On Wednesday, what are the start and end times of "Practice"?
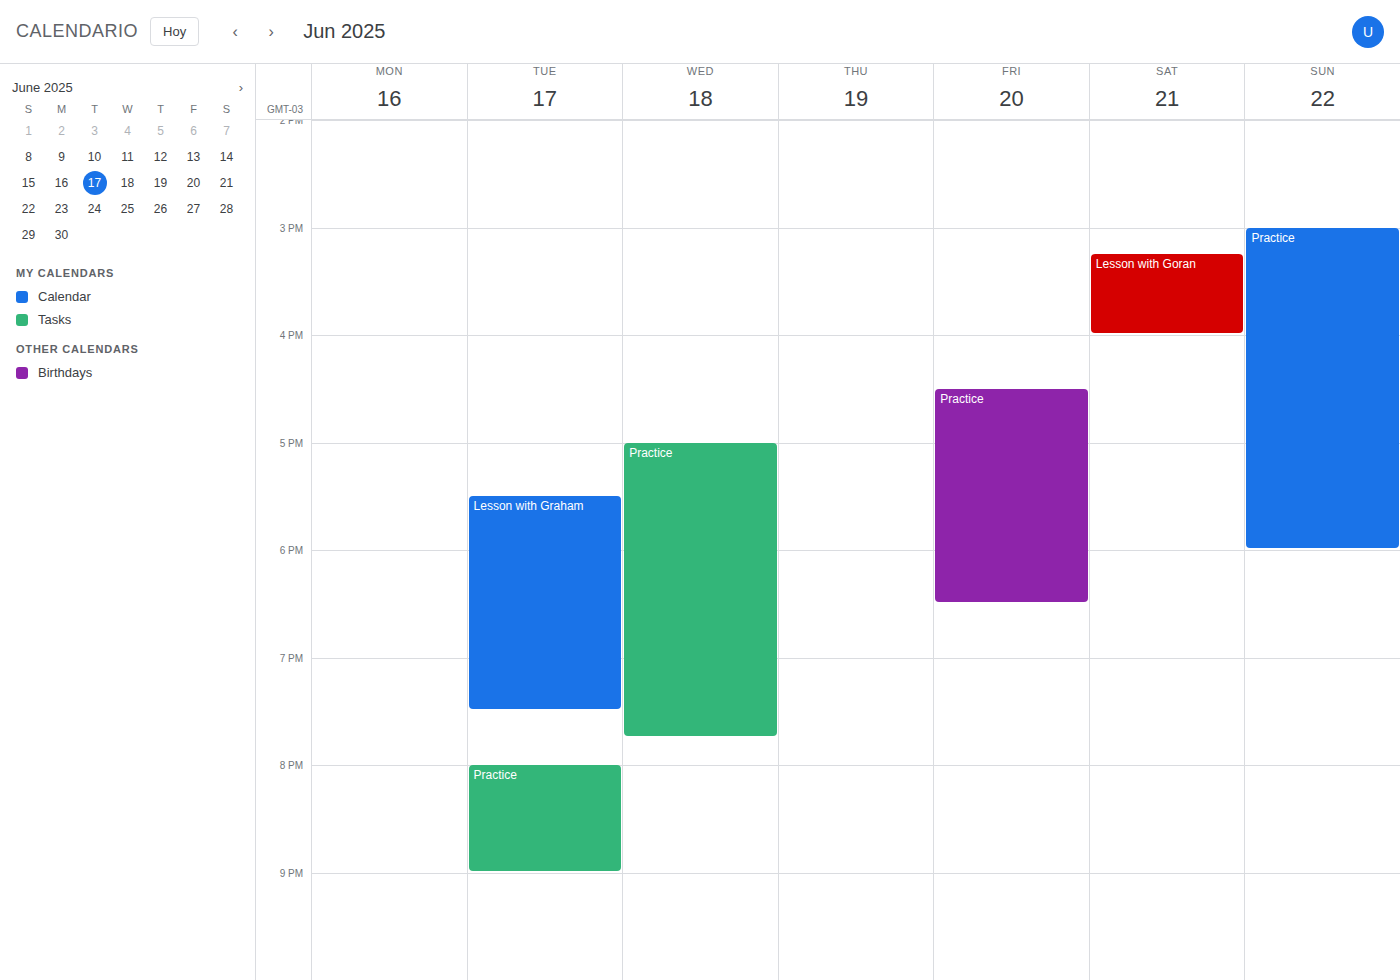
5:00 PM to 7:45 PM